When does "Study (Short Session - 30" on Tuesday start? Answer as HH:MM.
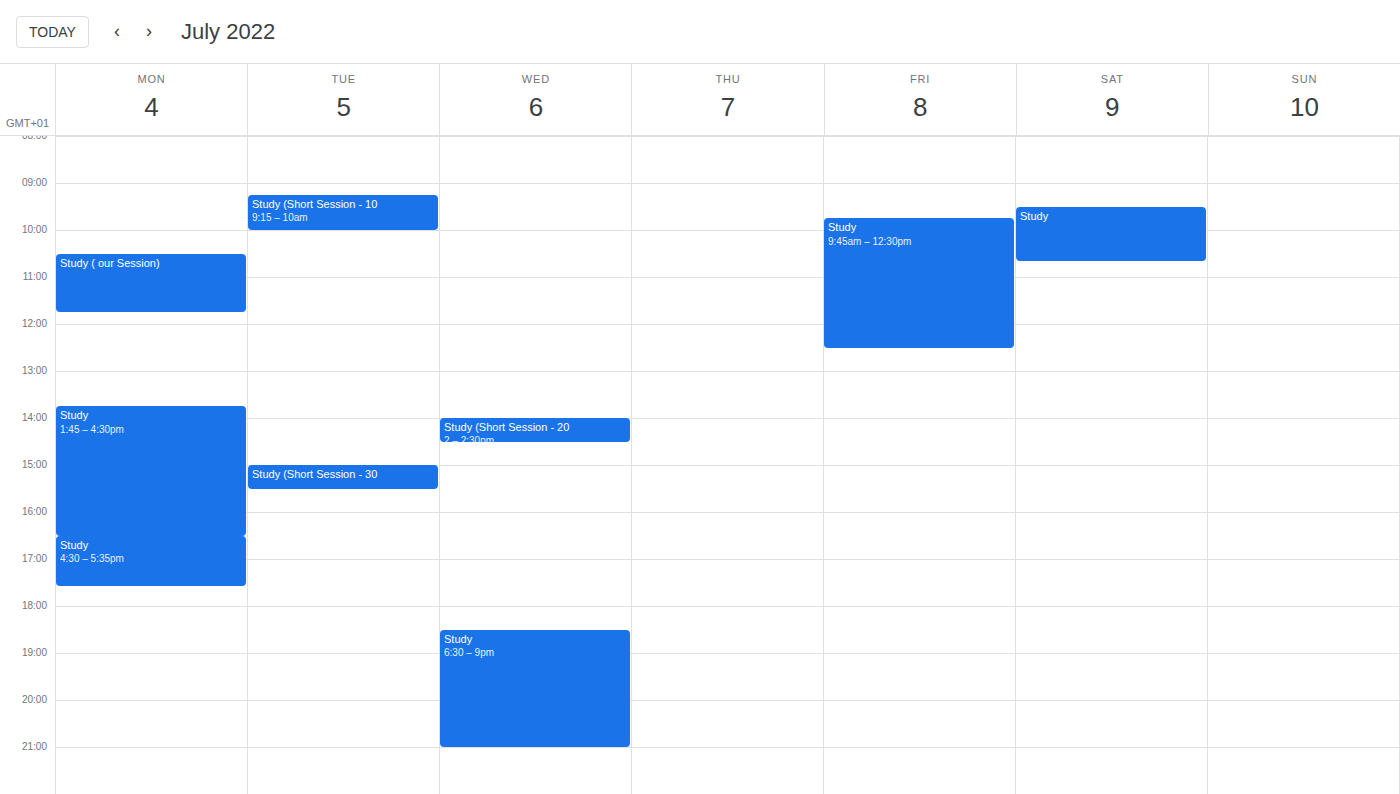
15:00